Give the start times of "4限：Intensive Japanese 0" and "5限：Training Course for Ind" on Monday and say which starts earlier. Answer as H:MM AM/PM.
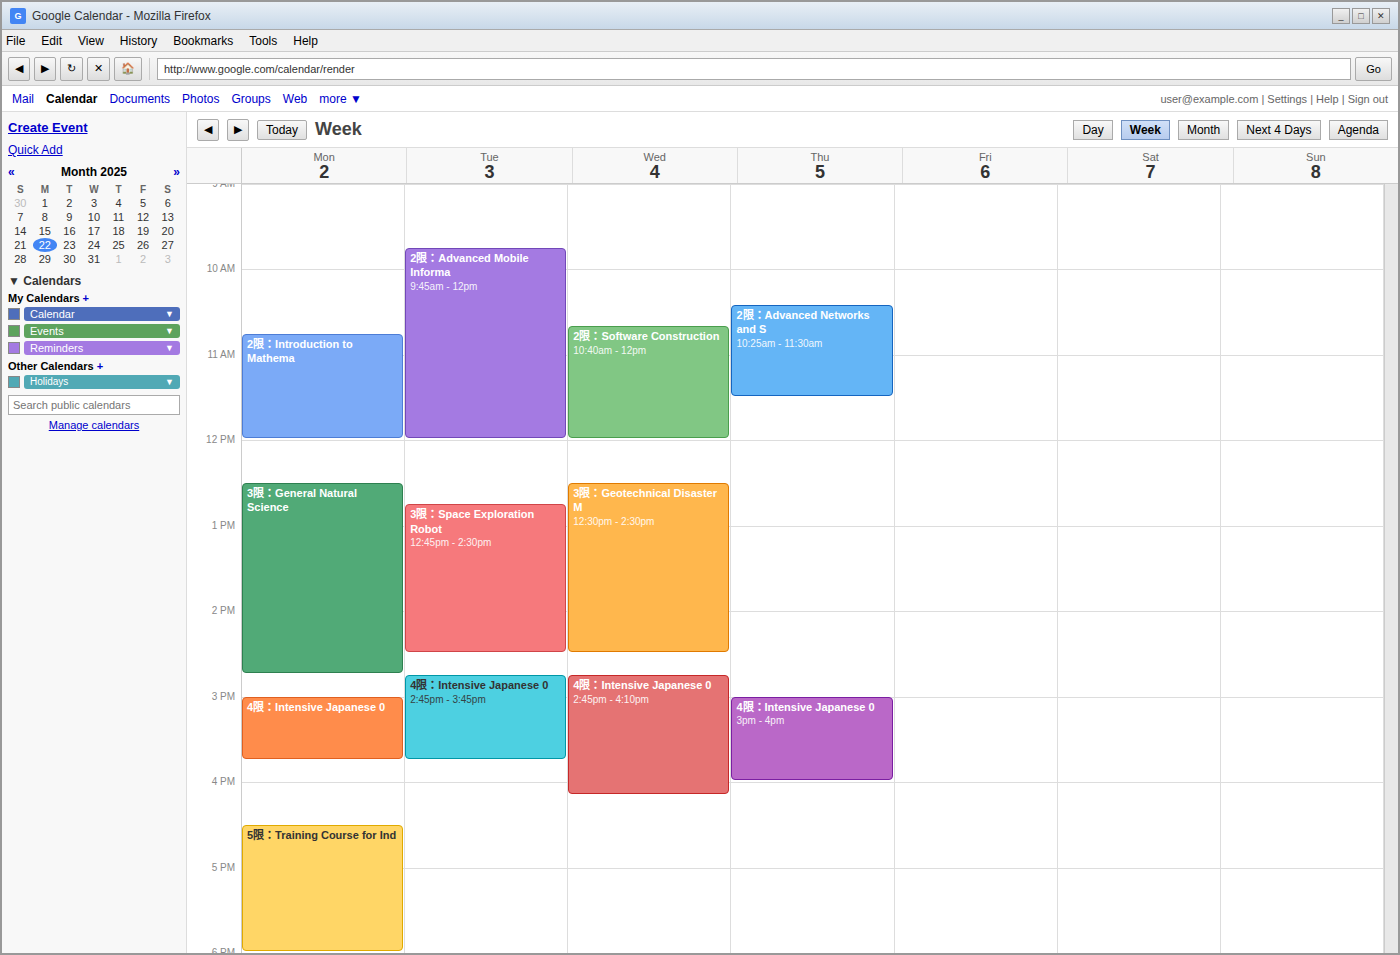
"4限：Intensive Japanese 0" 3:00 PM; "5限：Training Course for Ind" 4:30 PM.